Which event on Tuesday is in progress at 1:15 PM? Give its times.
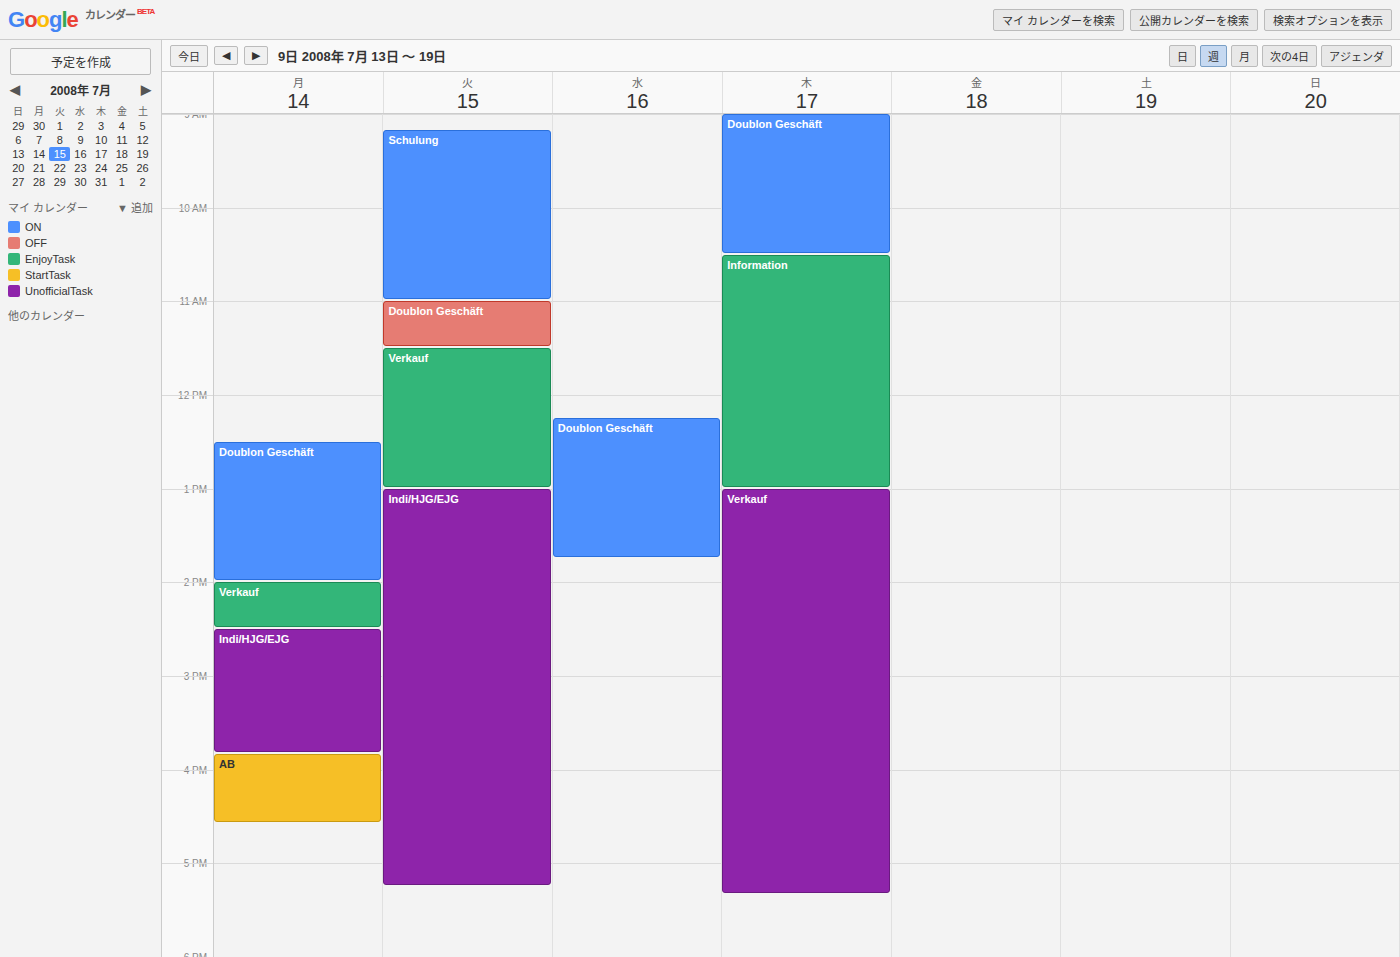
"Indi/HJG/EJG", 1:00 PM to 5:15 PM